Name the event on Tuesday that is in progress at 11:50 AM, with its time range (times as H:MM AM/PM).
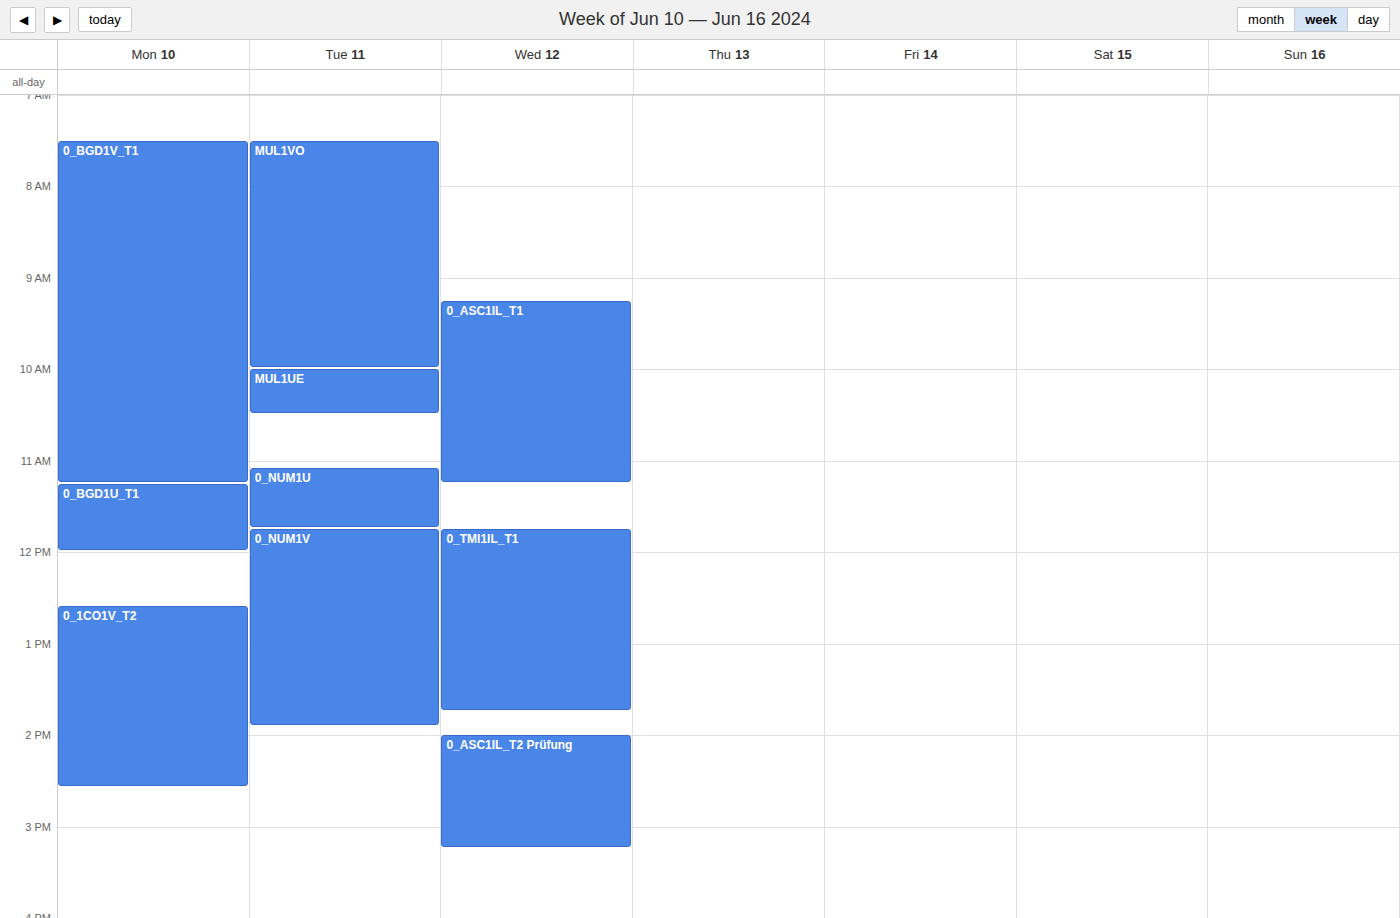
"0_NUM1V", 11:45 AM to 1:55 PM